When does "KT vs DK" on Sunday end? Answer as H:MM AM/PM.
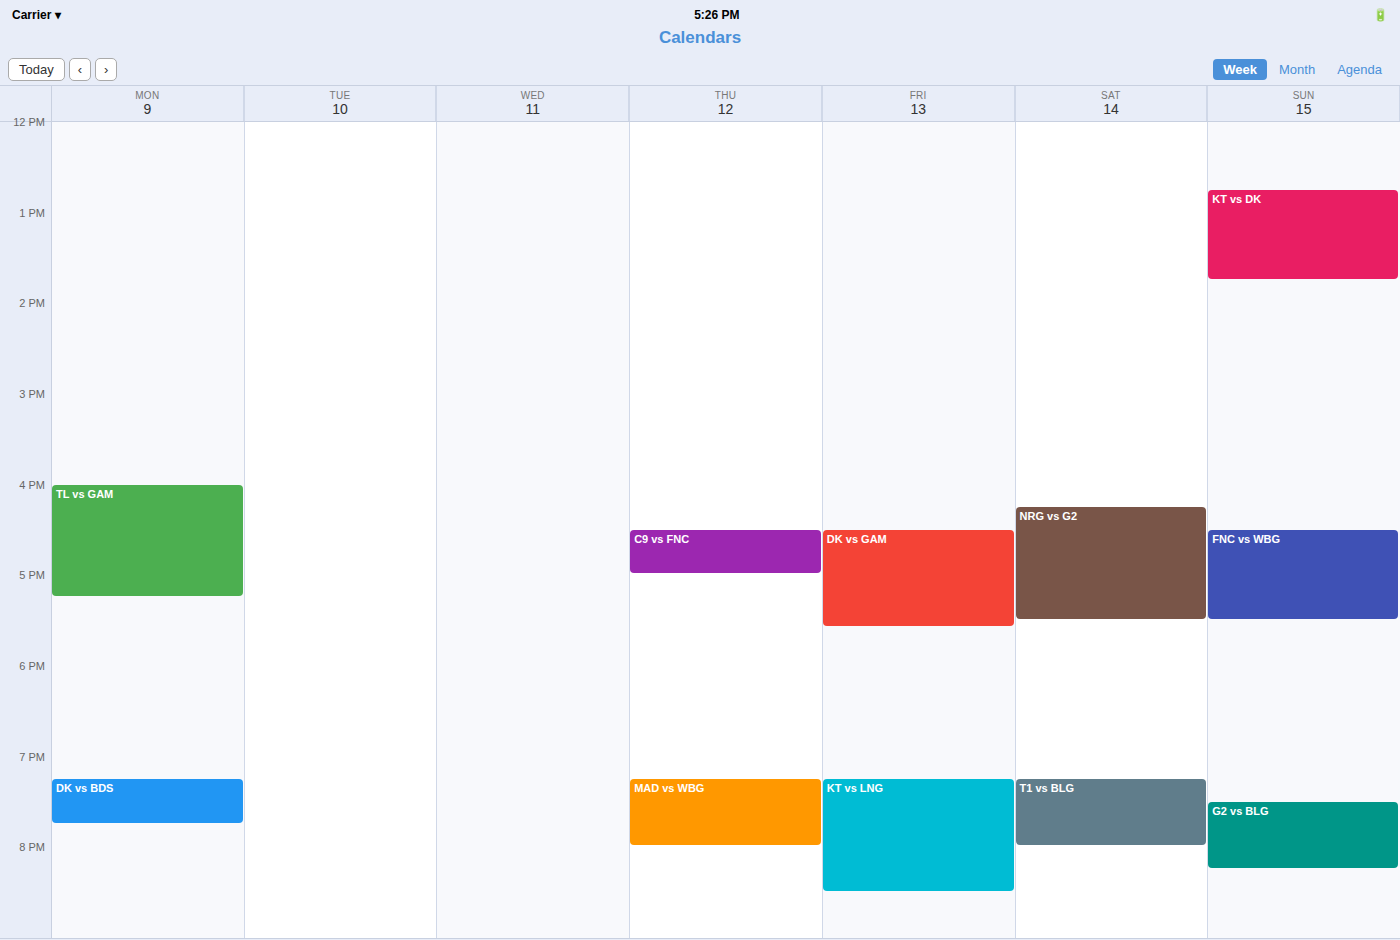
1:45 PM